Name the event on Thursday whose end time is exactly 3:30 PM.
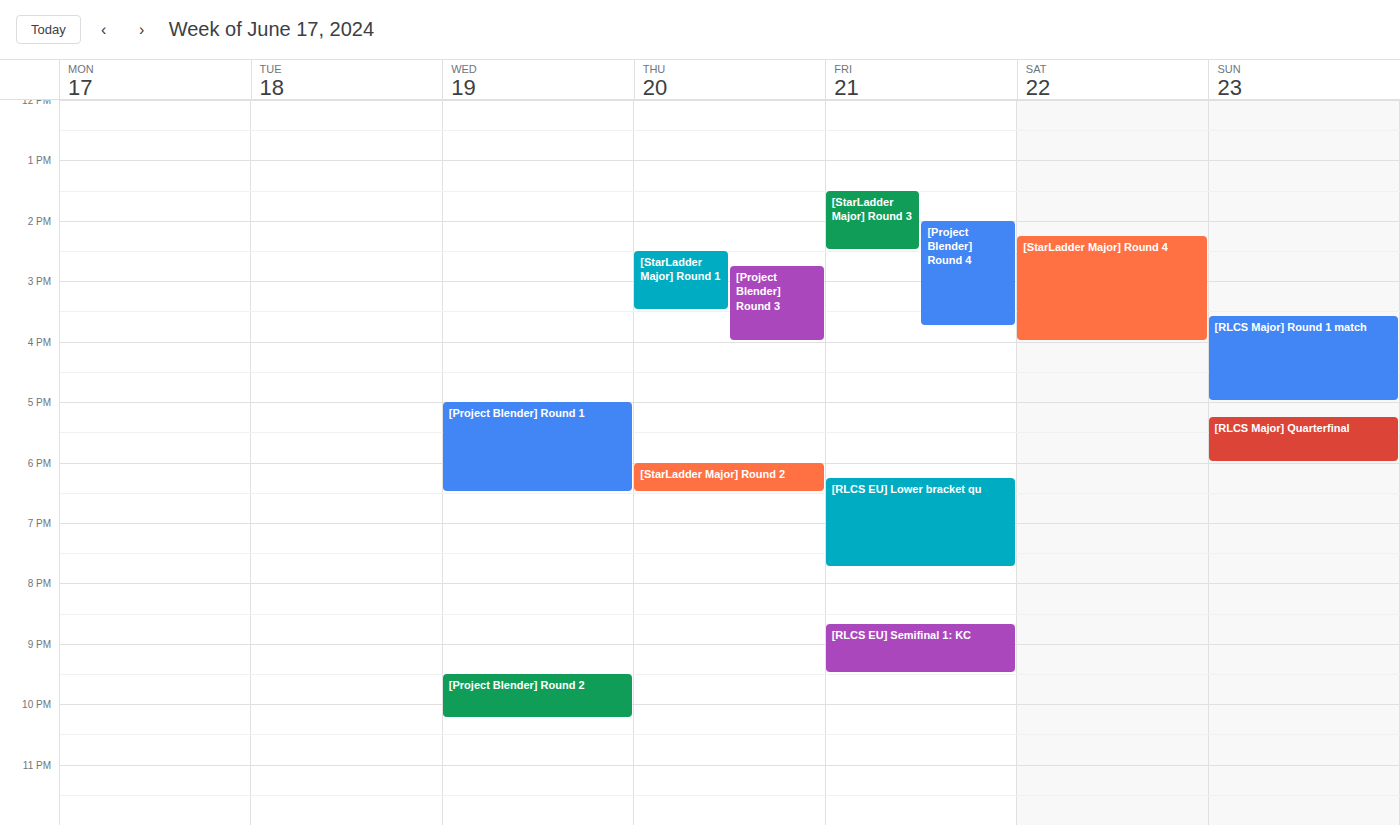
"[StarLadder Major] Round 1"